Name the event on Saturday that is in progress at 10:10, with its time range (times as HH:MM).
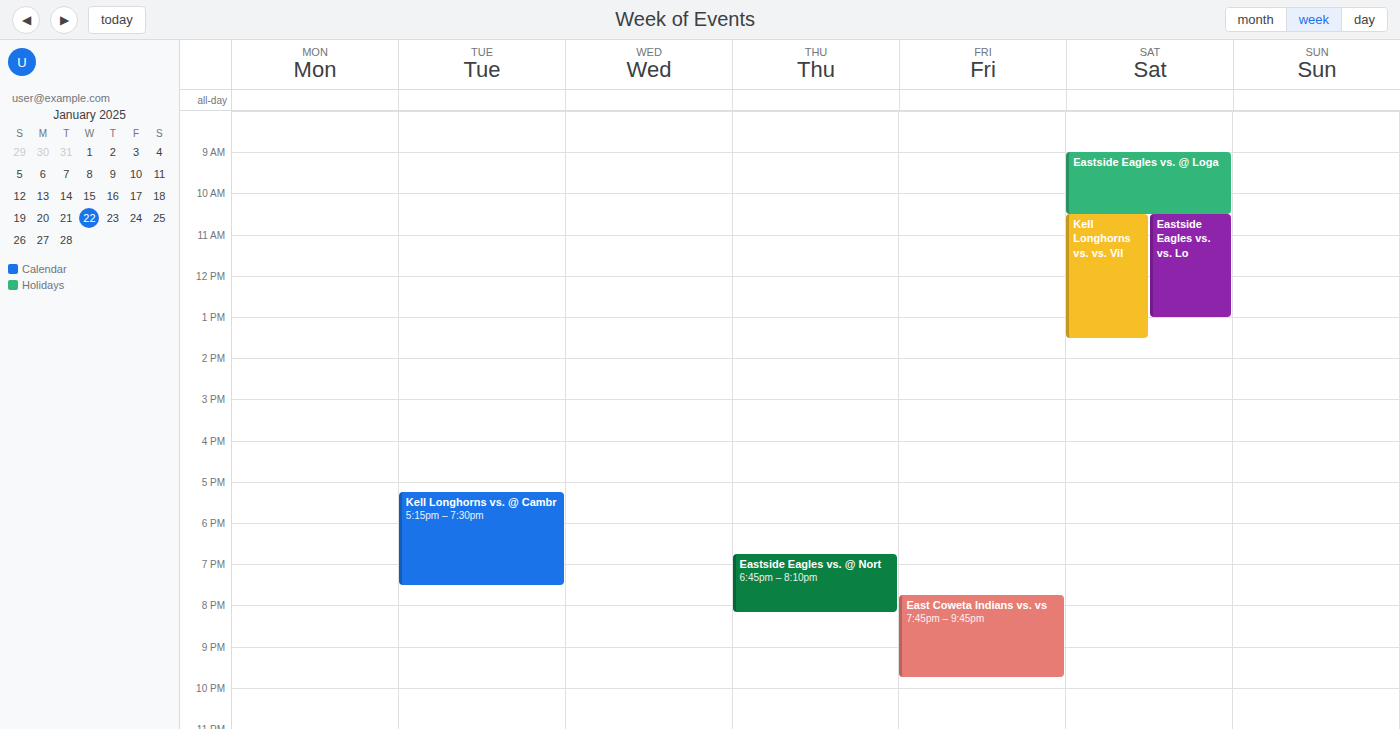
"Eastside Eagles vs. @ Loga", 09:00 to 10:30